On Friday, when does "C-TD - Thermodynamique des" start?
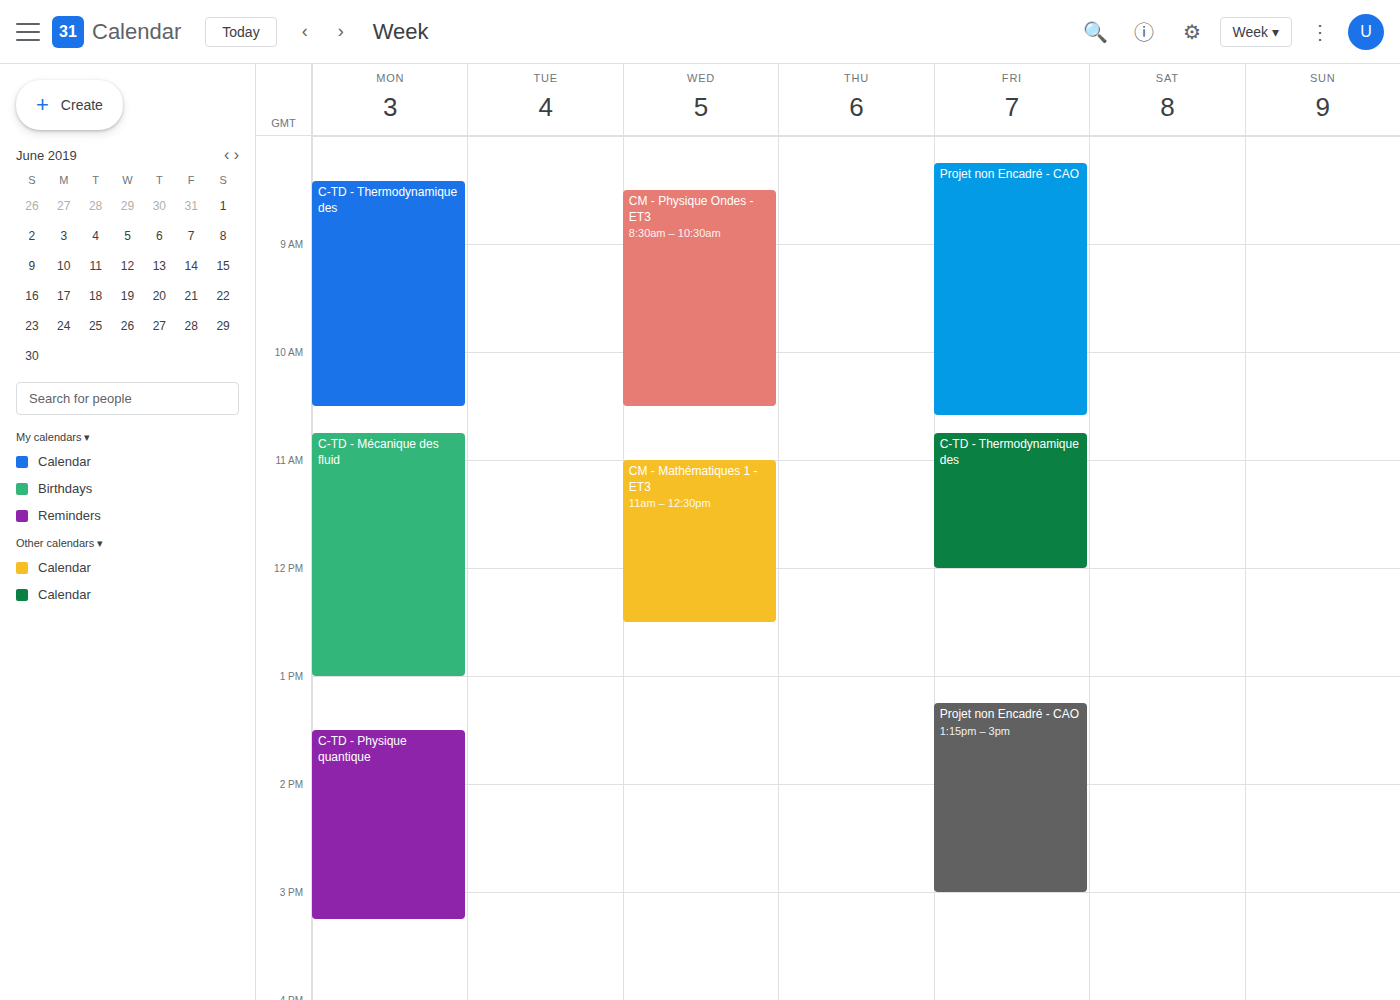
10:45 AM